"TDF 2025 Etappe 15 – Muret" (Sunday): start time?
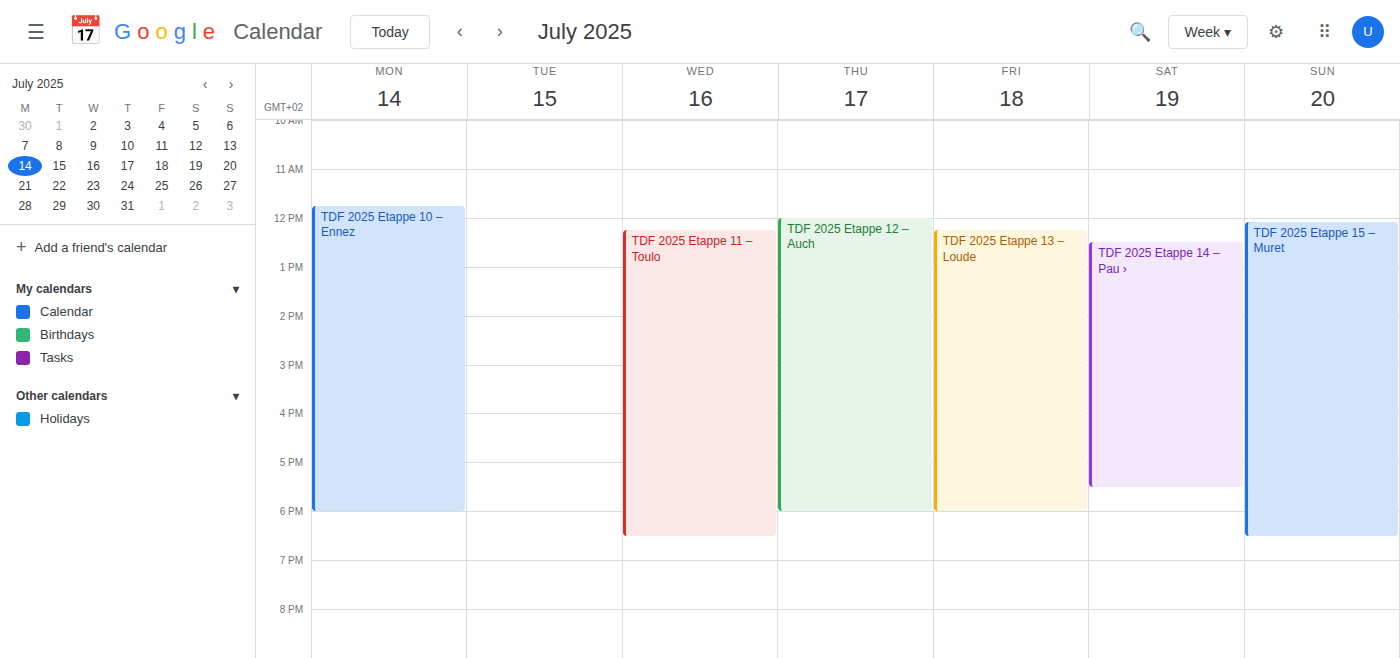
12:05 PM